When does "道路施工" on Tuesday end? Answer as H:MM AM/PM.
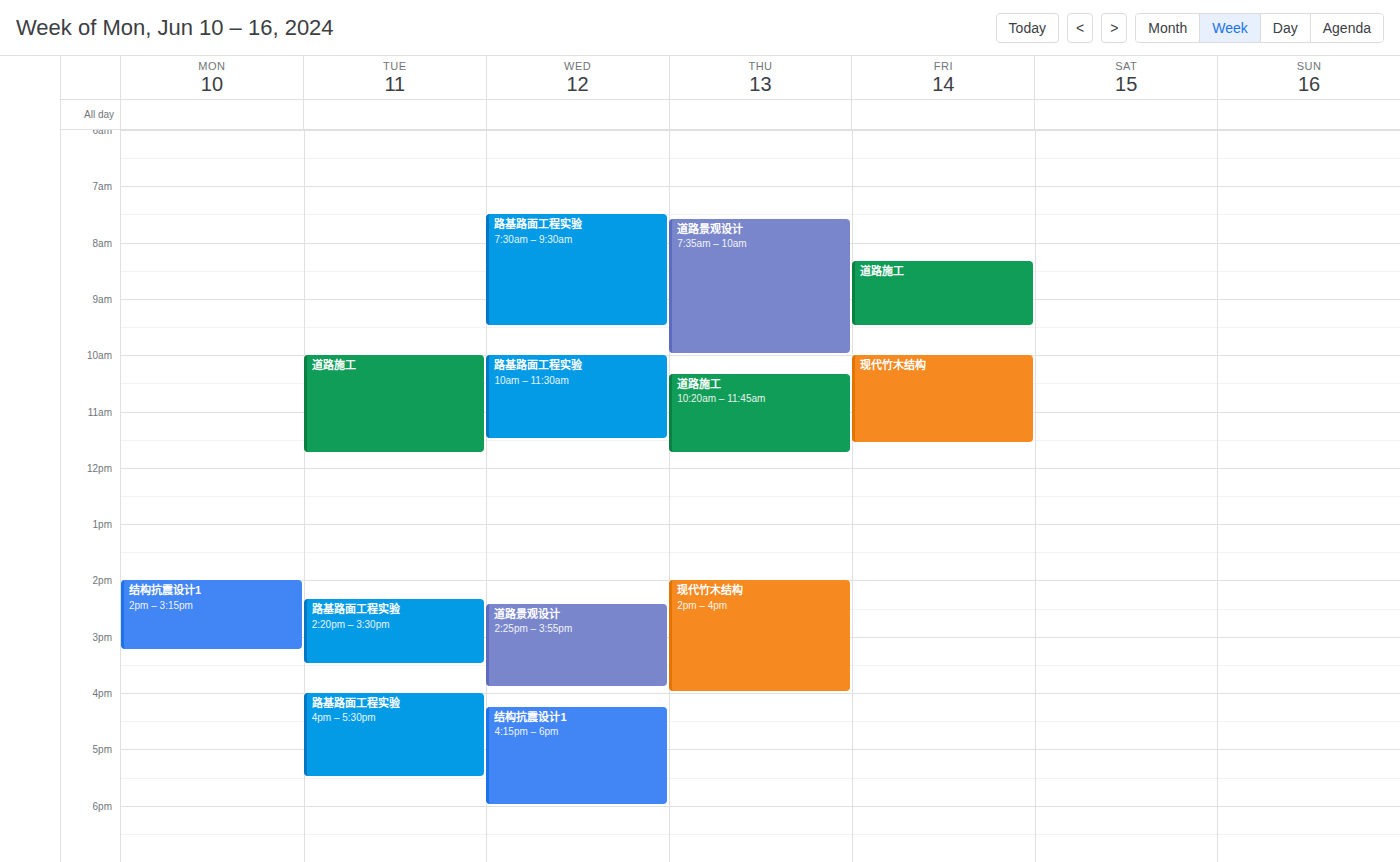
11:45 AM